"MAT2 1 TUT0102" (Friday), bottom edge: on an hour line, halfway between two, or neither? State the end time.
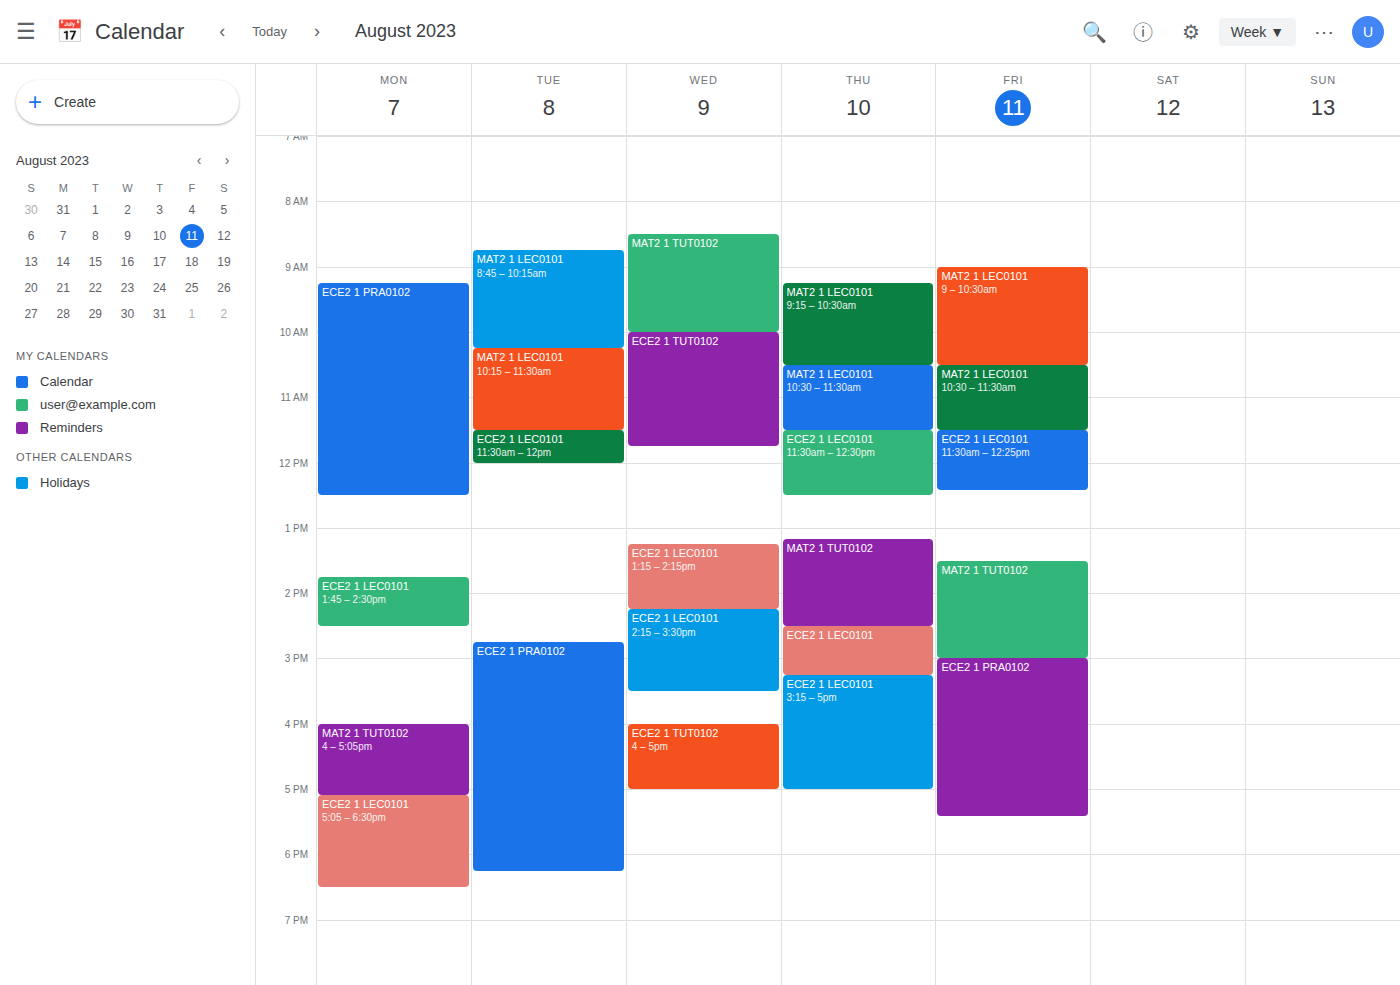
3:00 PM -- exactly on the 3 PM line.